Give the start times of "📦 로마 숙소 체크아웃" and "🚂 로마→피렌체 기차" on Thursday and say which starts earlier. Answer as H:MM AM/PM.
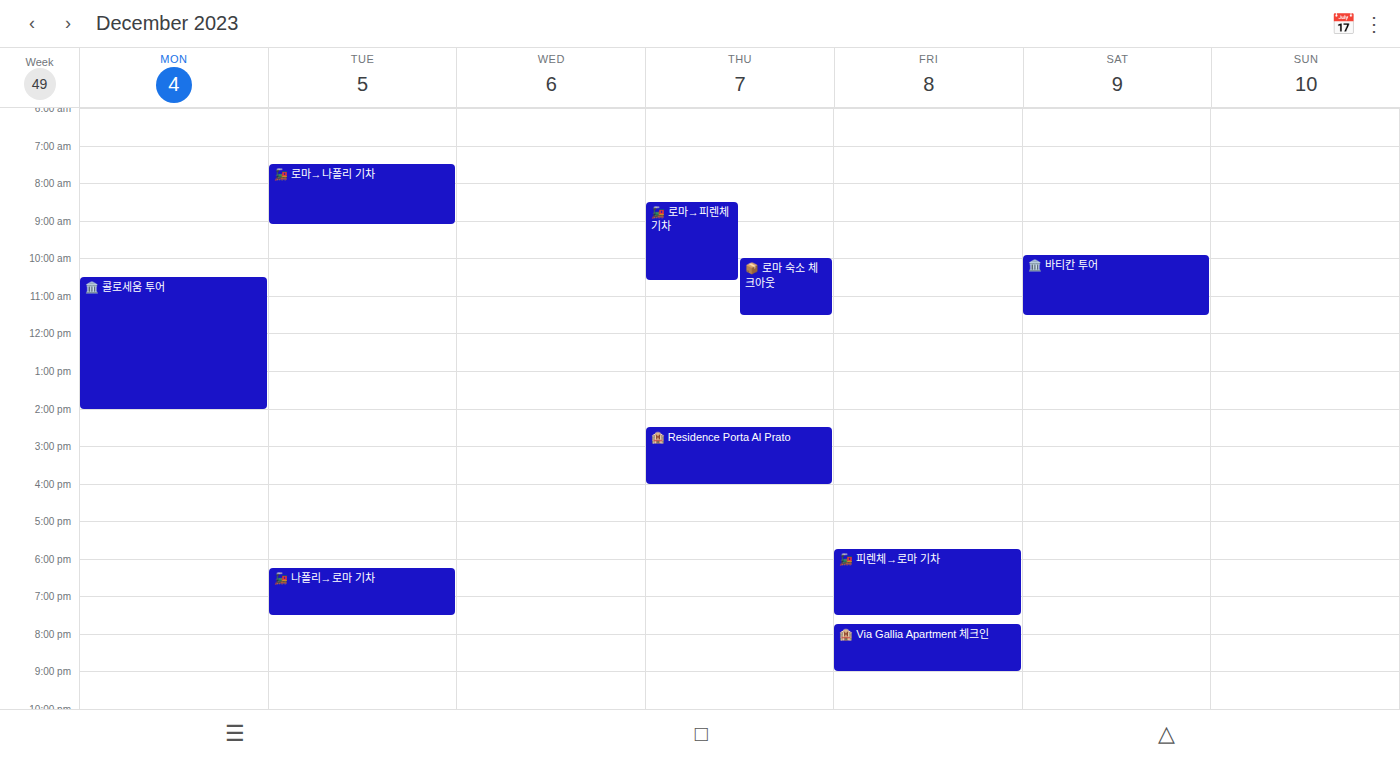
"🚂 로마→피렌체 기차" 8:30 AM; "📦 로마 숙소 체크아웃" 10:00 AM.